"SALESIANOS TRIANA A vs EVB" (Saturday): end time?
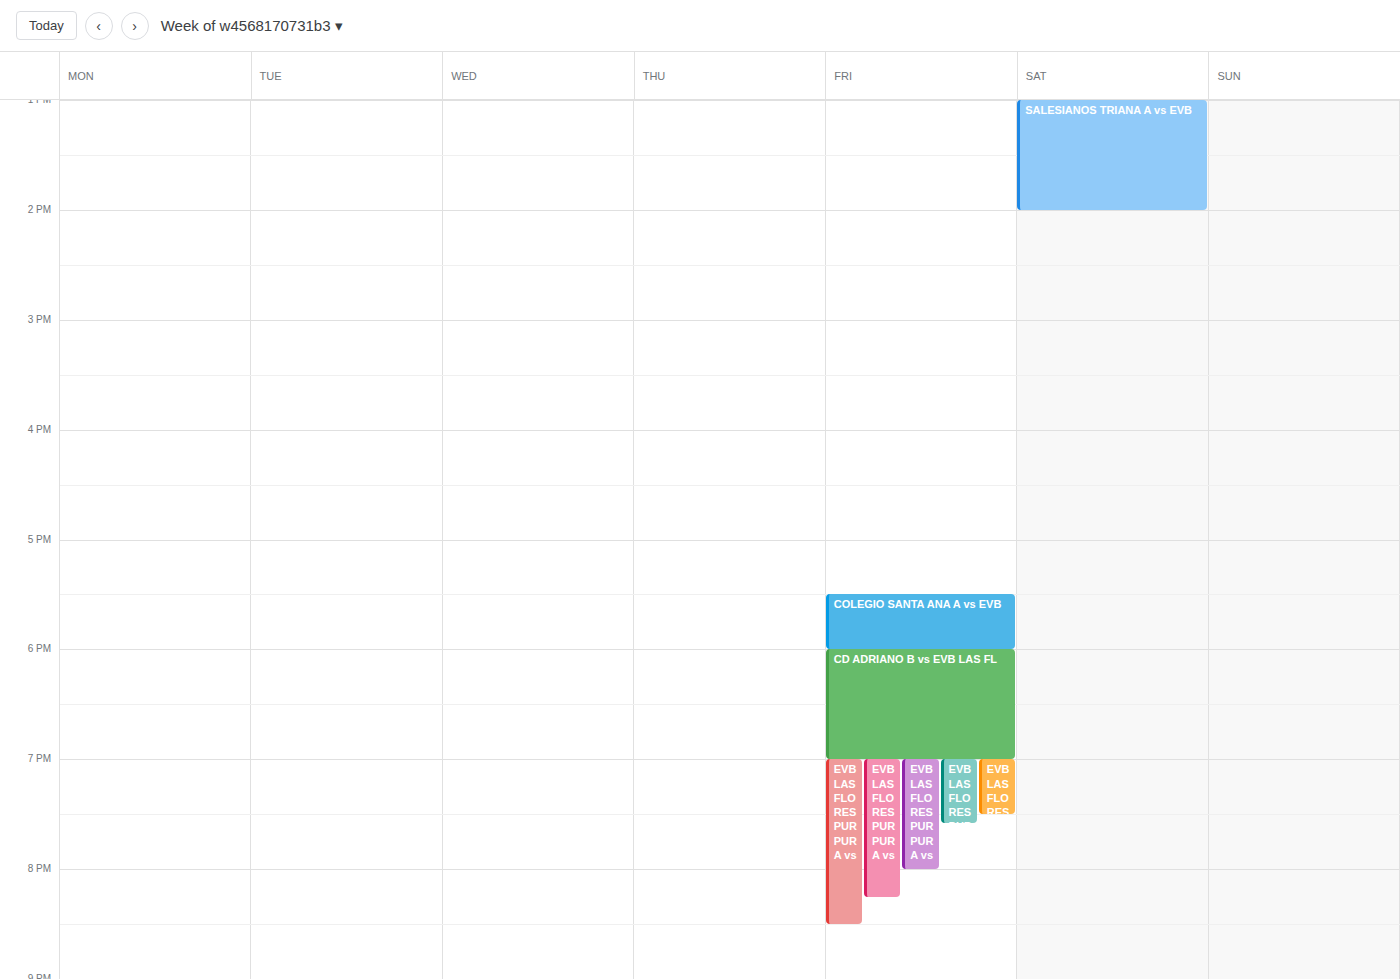
14:00